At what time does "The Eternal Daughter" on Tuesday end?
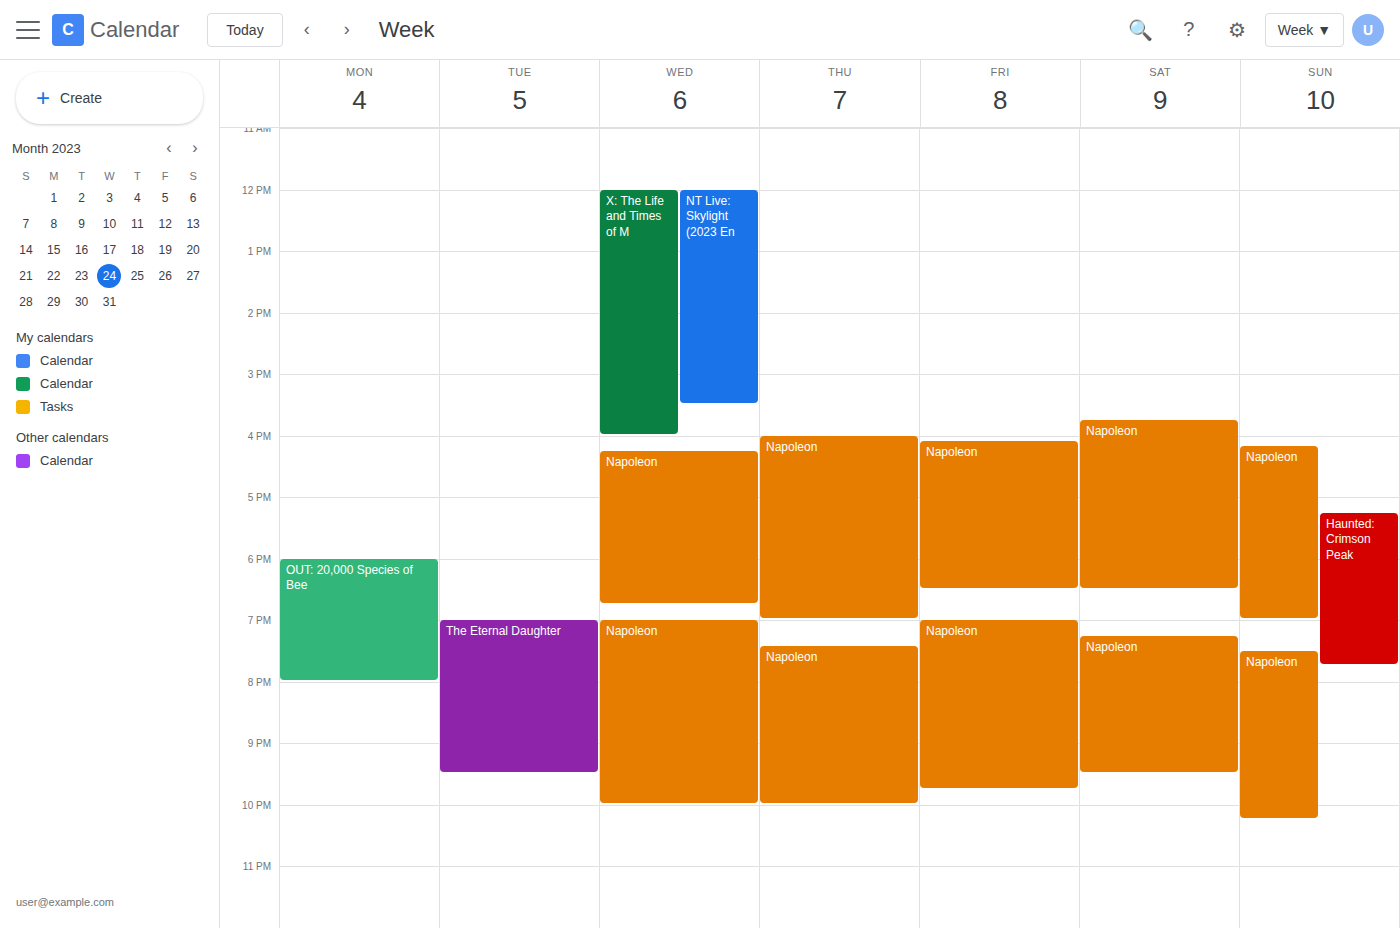
21:30